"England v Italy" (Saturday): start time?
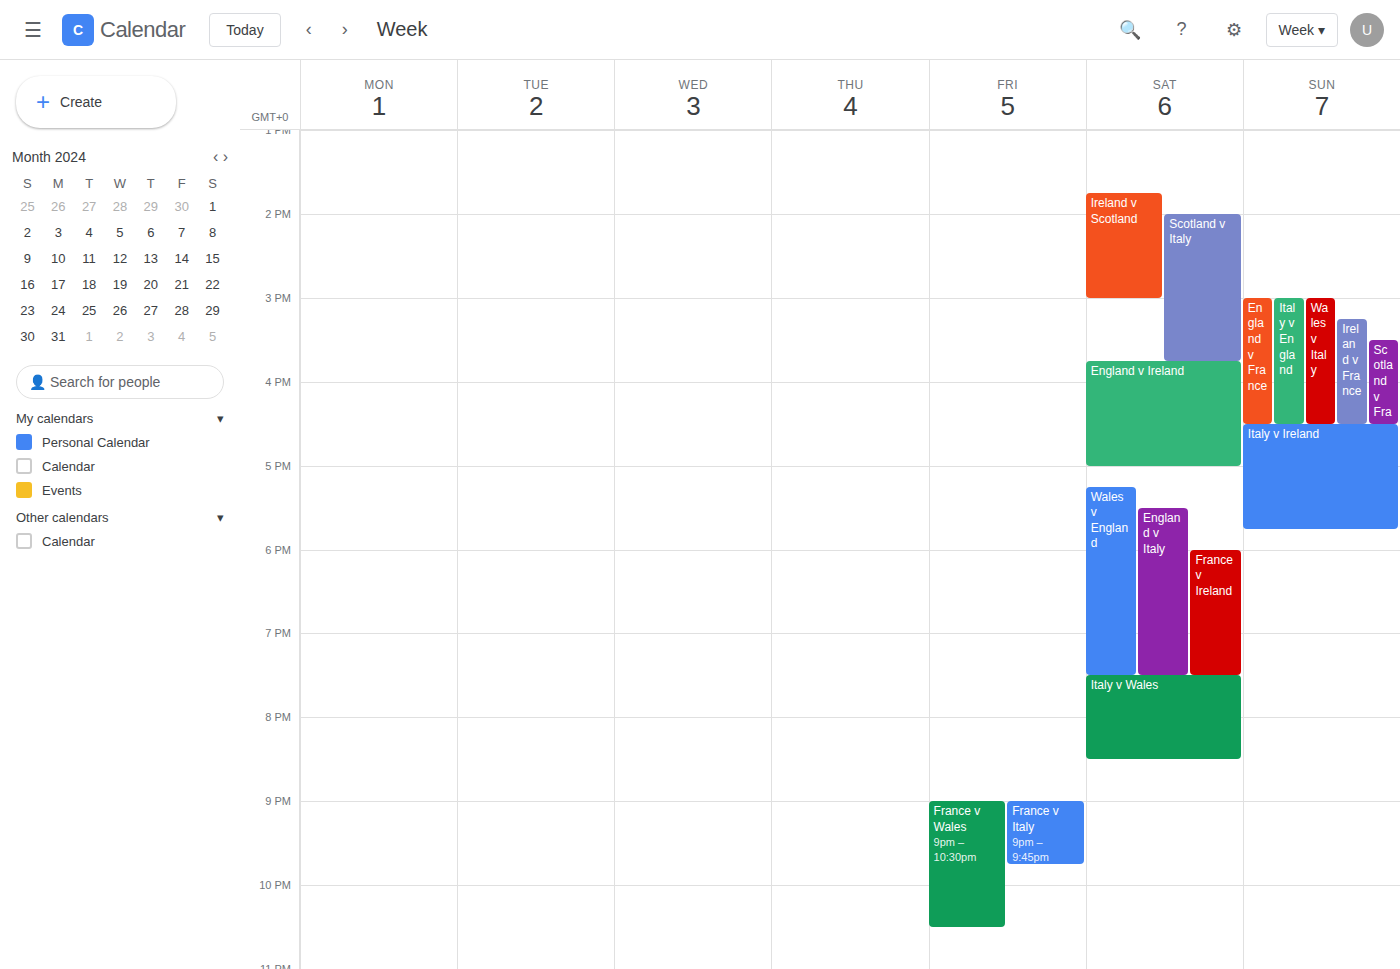
5:30 PM